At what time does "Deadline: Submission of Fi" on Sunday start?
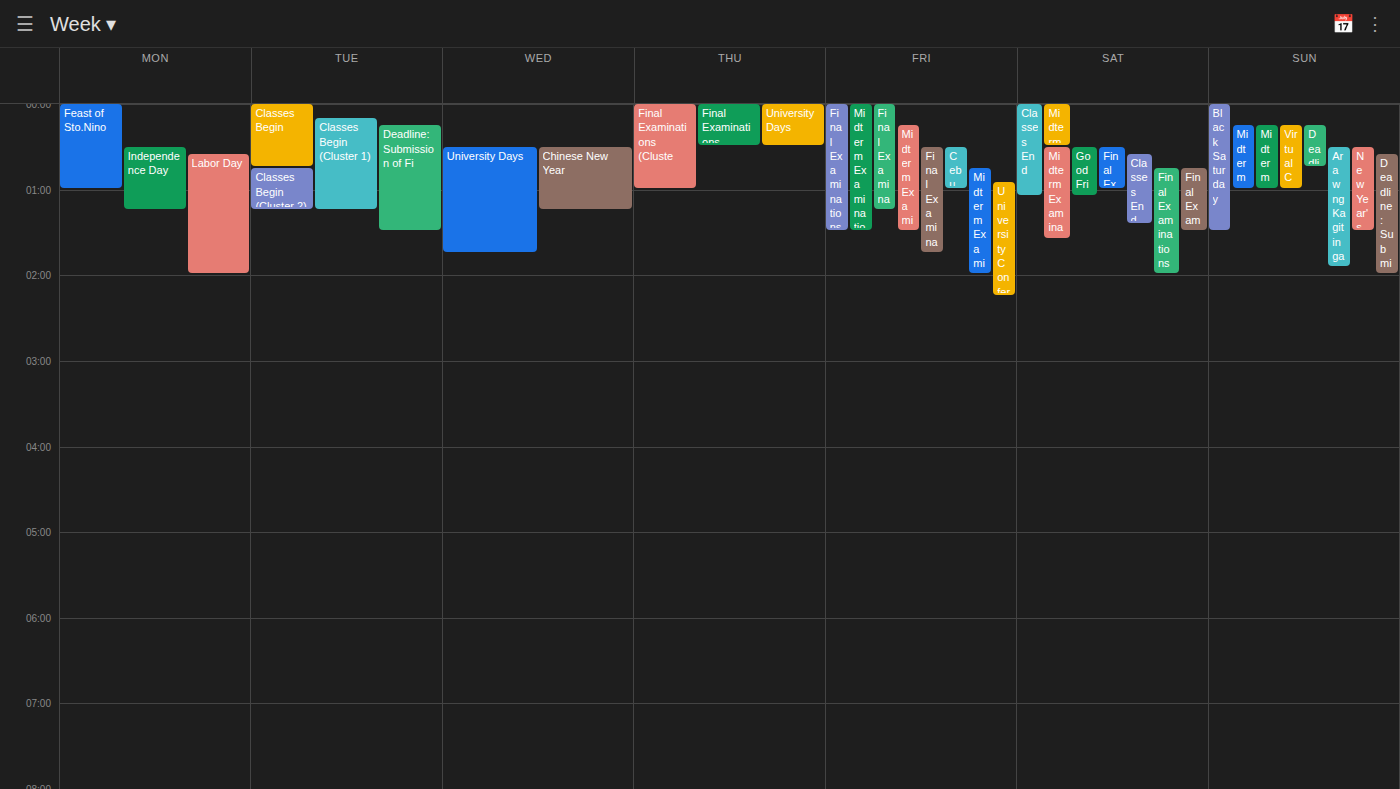
12:15 AM